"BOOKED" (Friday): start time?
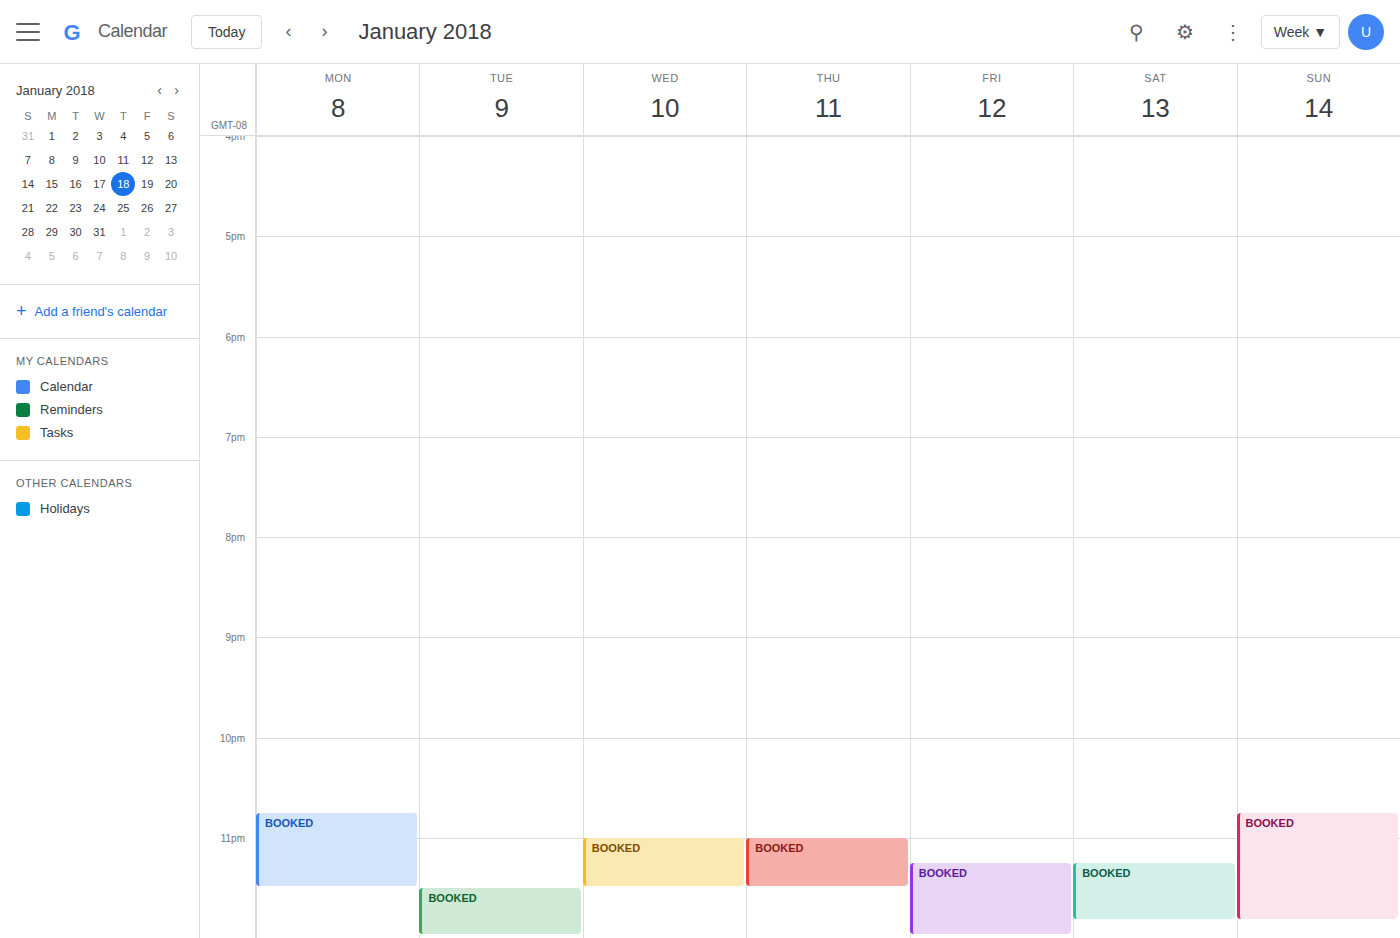
11:15 PM